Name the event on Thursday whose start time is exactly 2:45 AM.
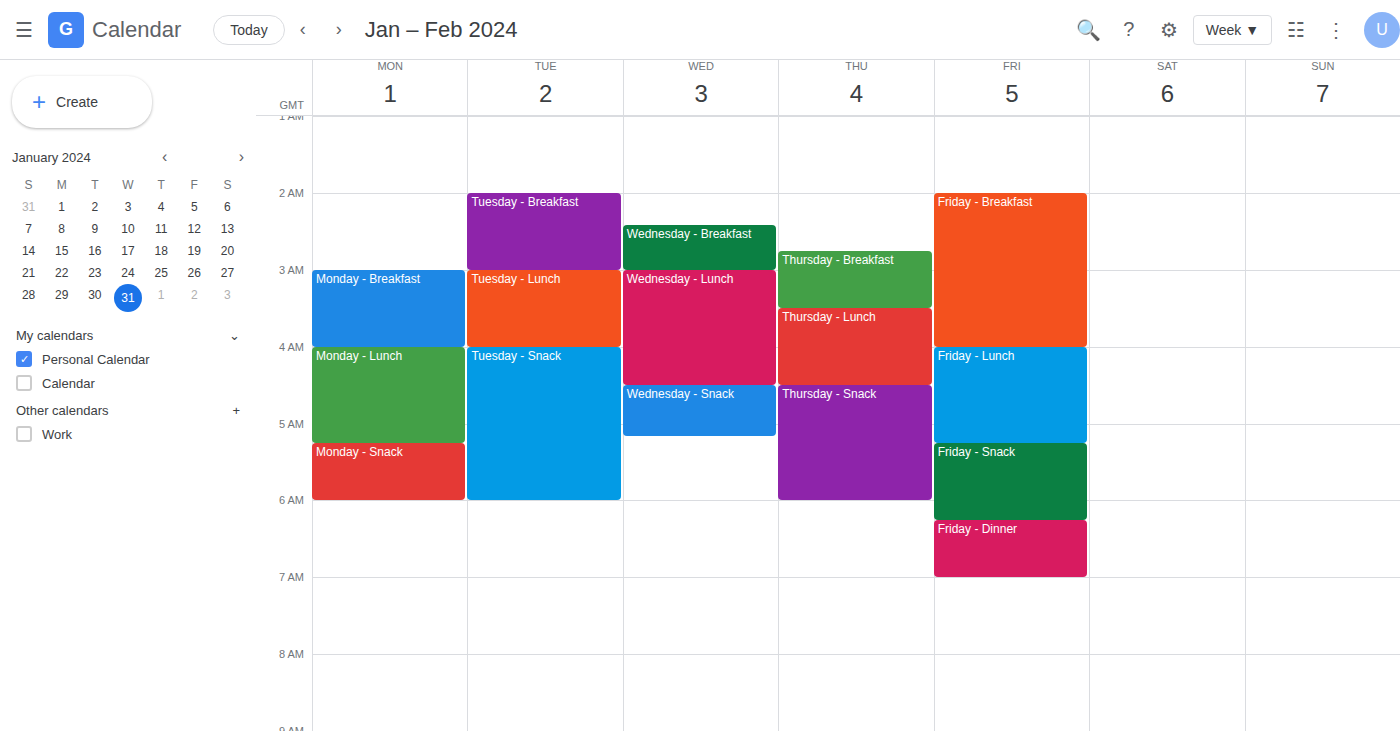
"Thursday - Breakfast"